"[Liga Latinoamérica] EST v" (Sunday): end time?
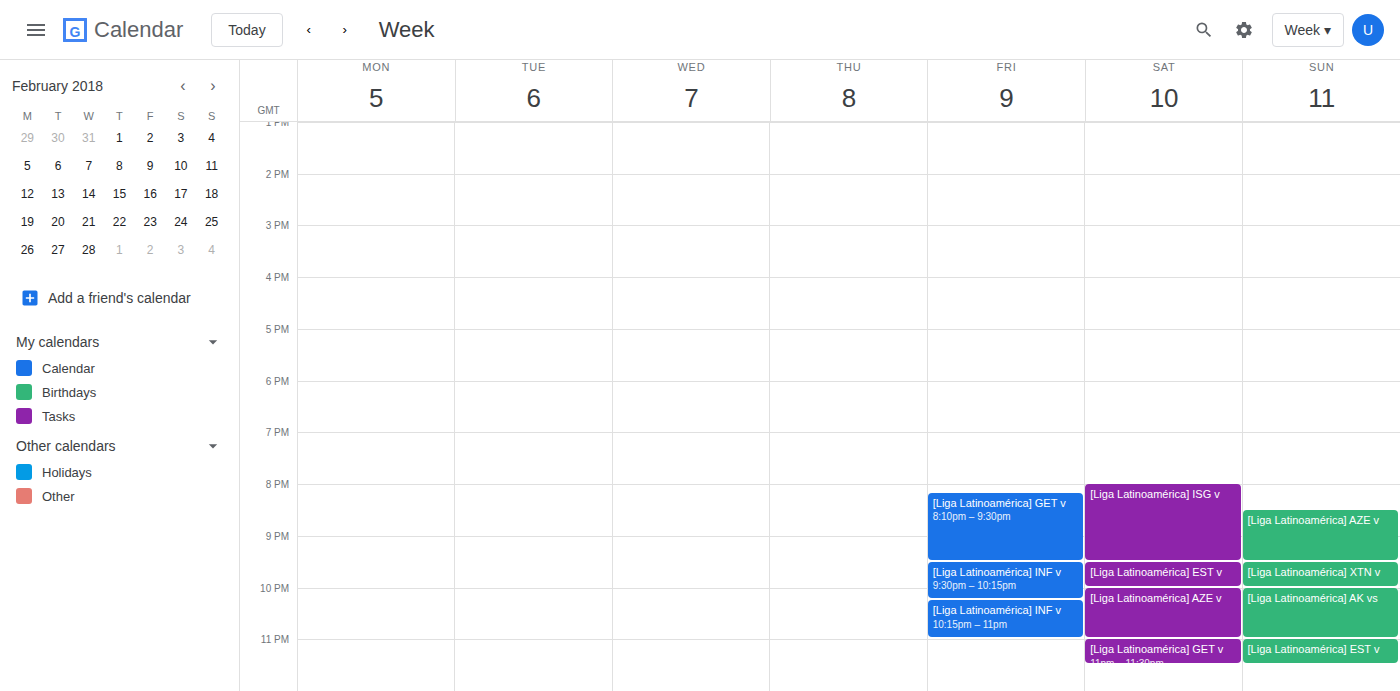
11:30 PM